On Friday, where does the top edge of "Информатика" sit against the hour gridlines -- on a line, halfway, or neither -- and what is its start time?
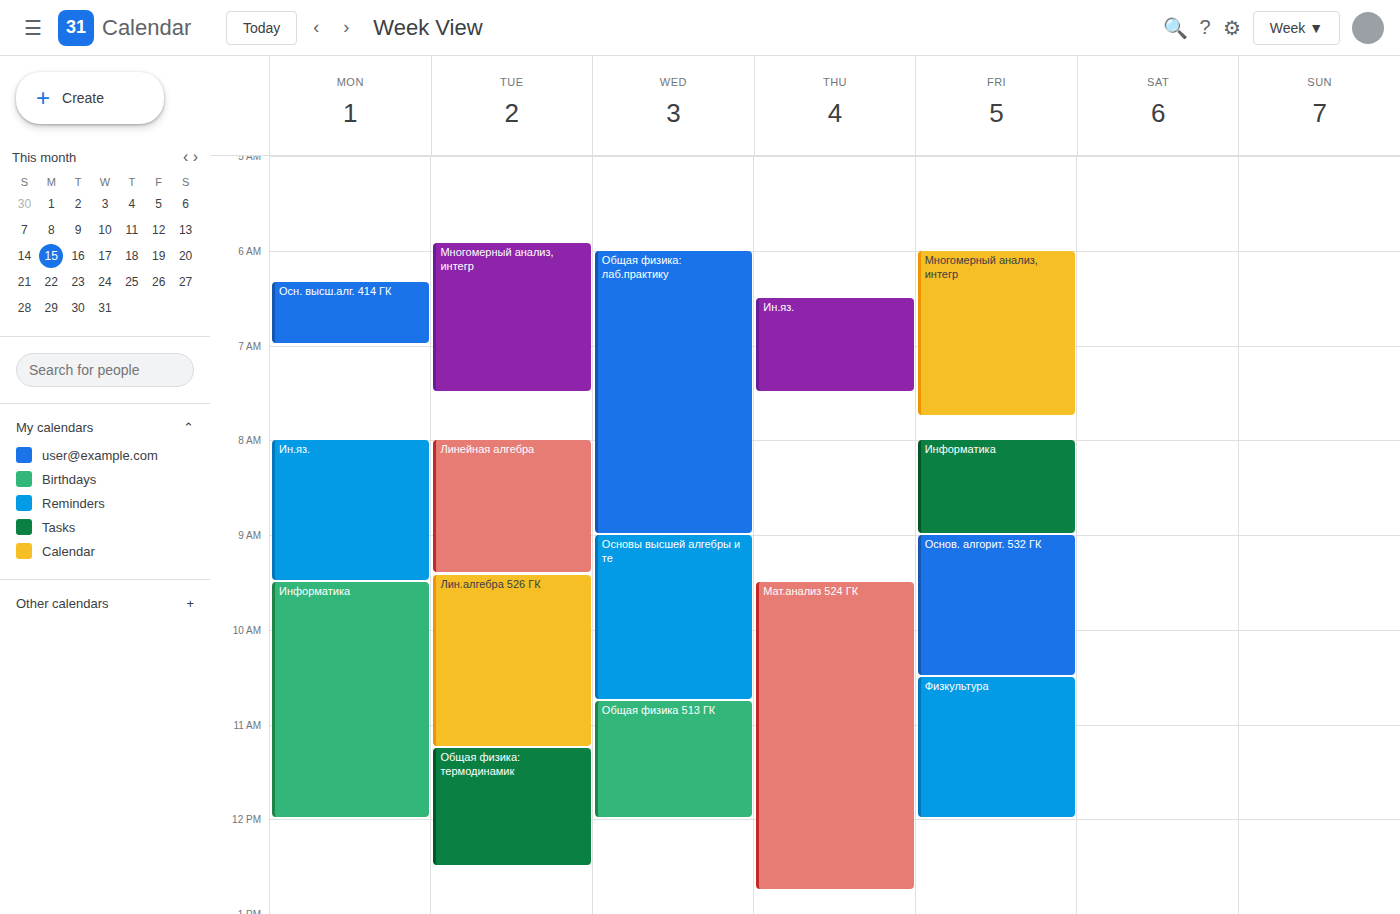
08:00 -- exactly on the 08:00 line.